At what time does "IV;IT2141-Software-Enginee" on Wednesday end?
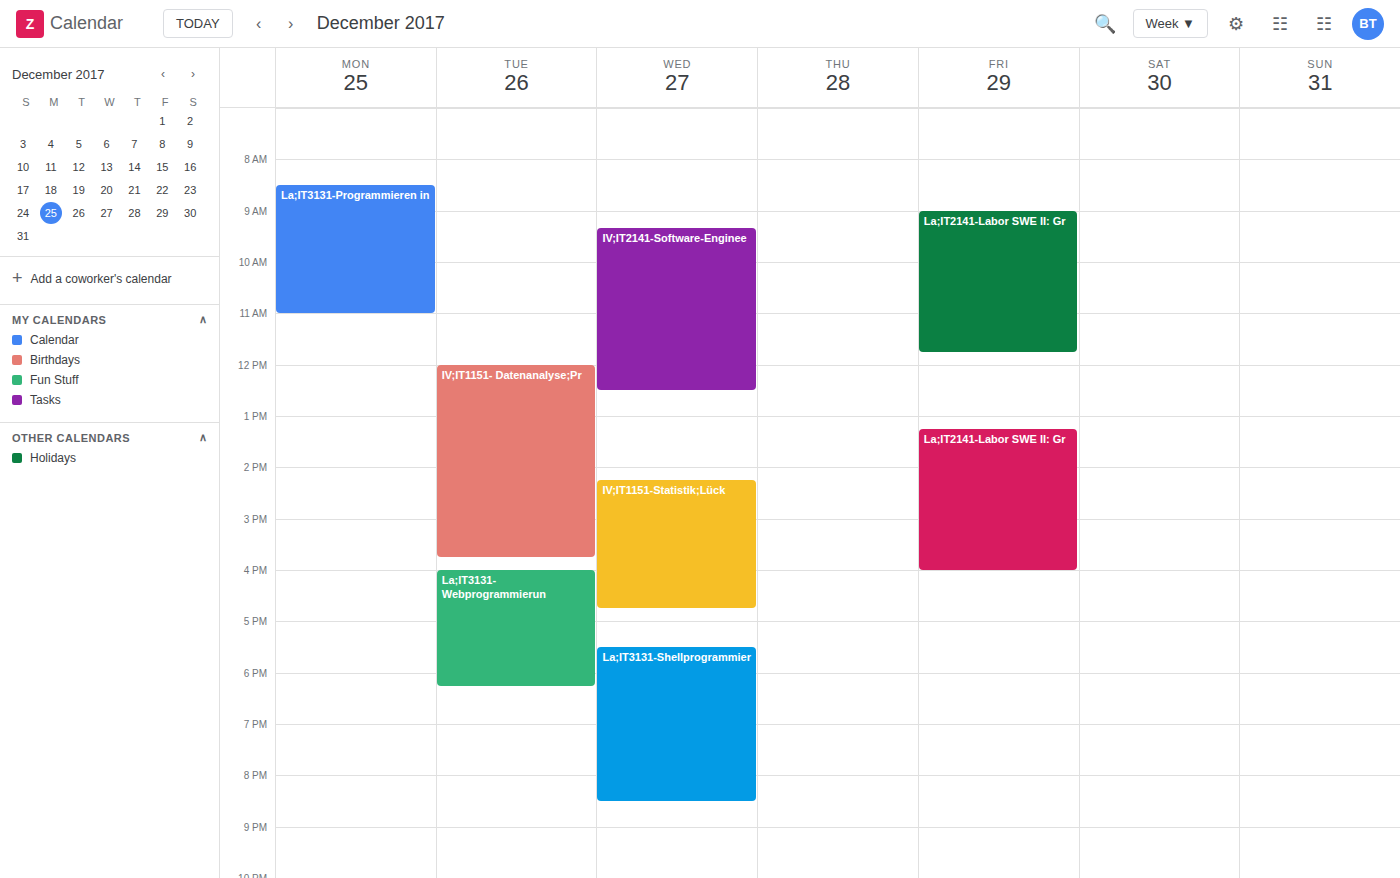
12:30 PM